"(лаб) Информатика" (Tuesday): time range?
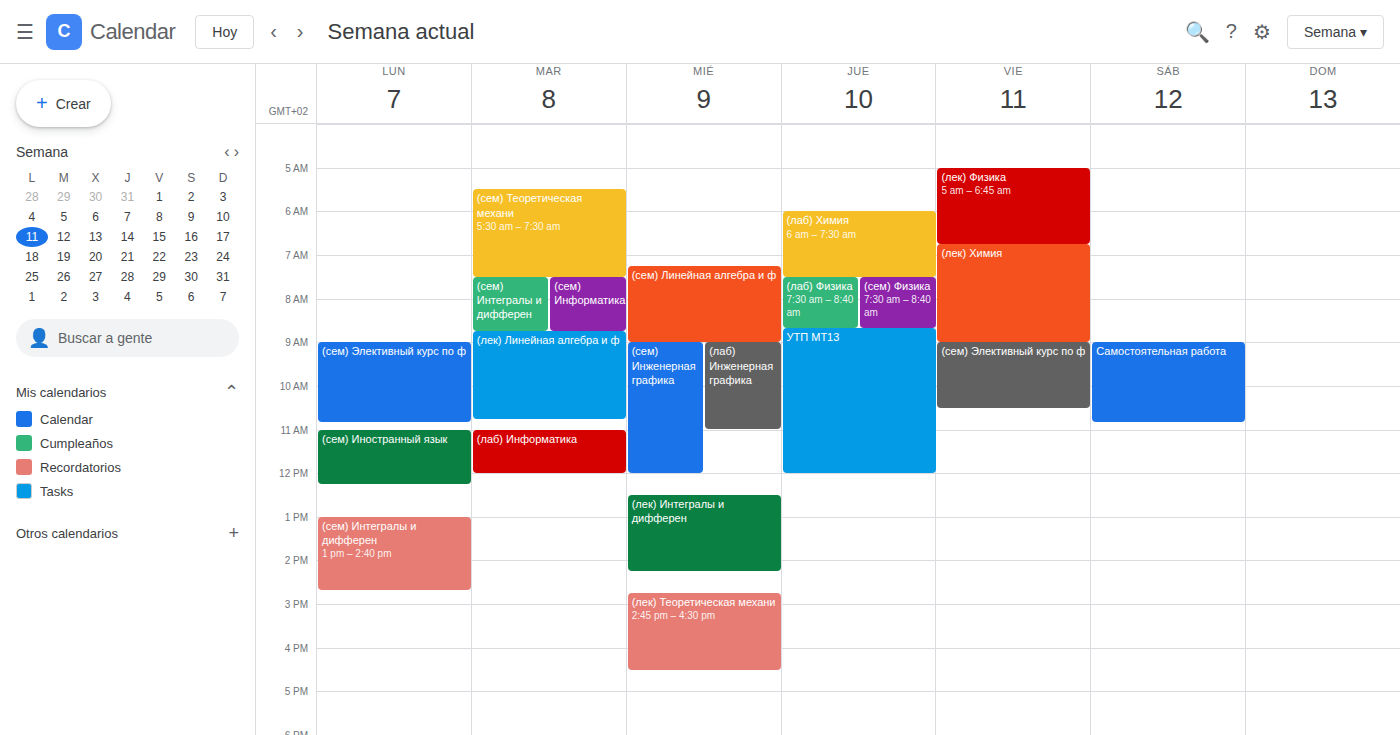
11:00 AM to 12:00 PM